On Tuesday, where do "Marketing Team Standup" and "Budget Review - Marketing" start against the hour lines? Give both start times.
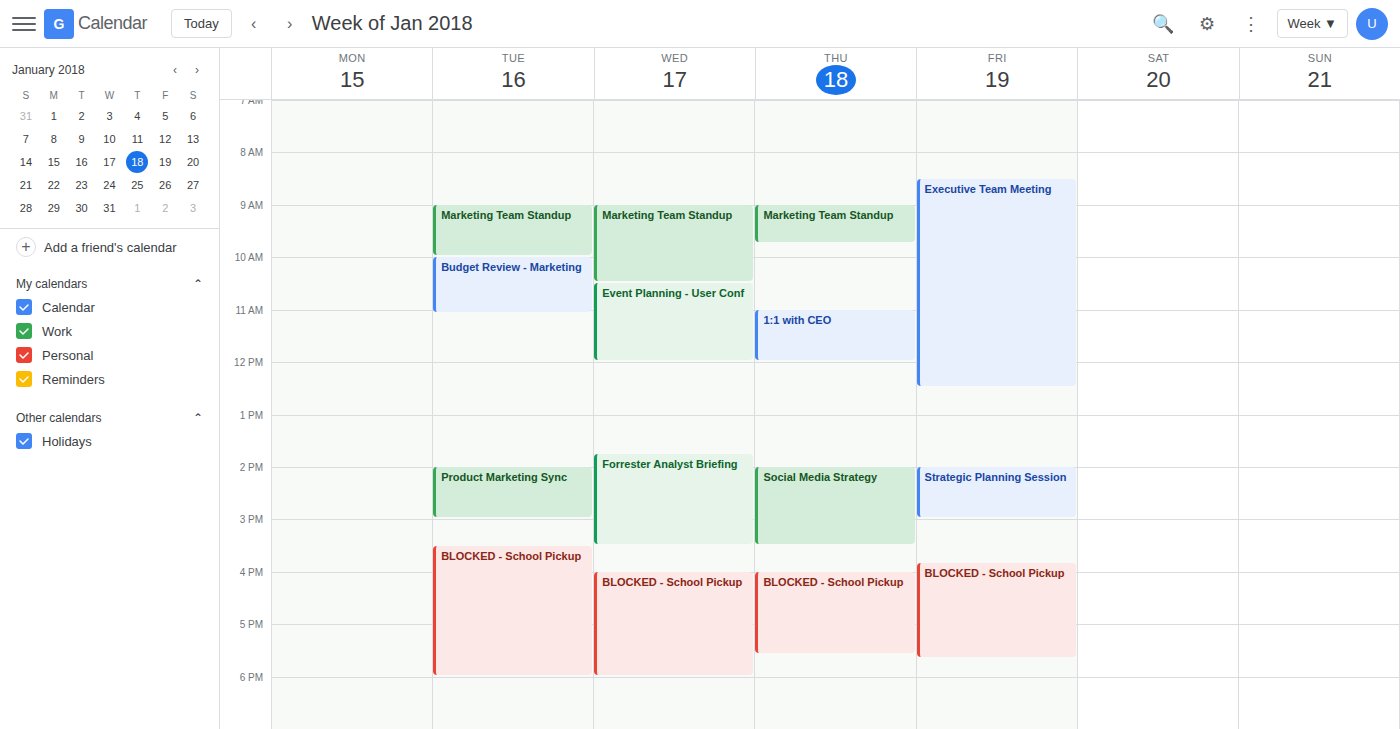
"Marketing Team Standup": 9:00 AM, exactly on the 9 AM line. "Budget Review - Marketing": 10:00 AM, exactly on the 10 AM line.